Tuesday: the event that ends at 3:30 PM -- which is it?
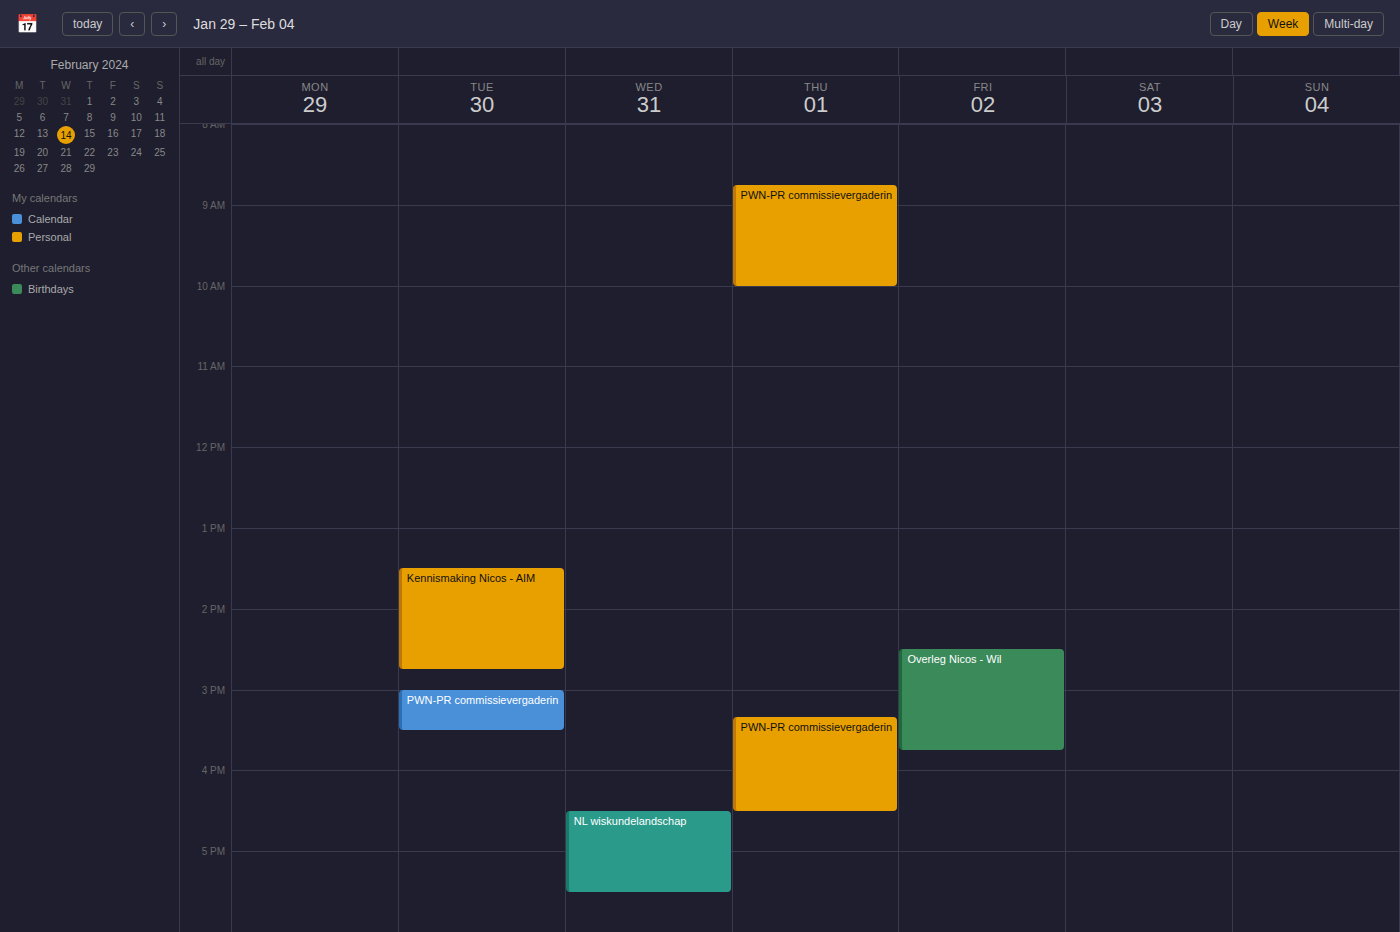
"PWN-PR commissievergaderin"